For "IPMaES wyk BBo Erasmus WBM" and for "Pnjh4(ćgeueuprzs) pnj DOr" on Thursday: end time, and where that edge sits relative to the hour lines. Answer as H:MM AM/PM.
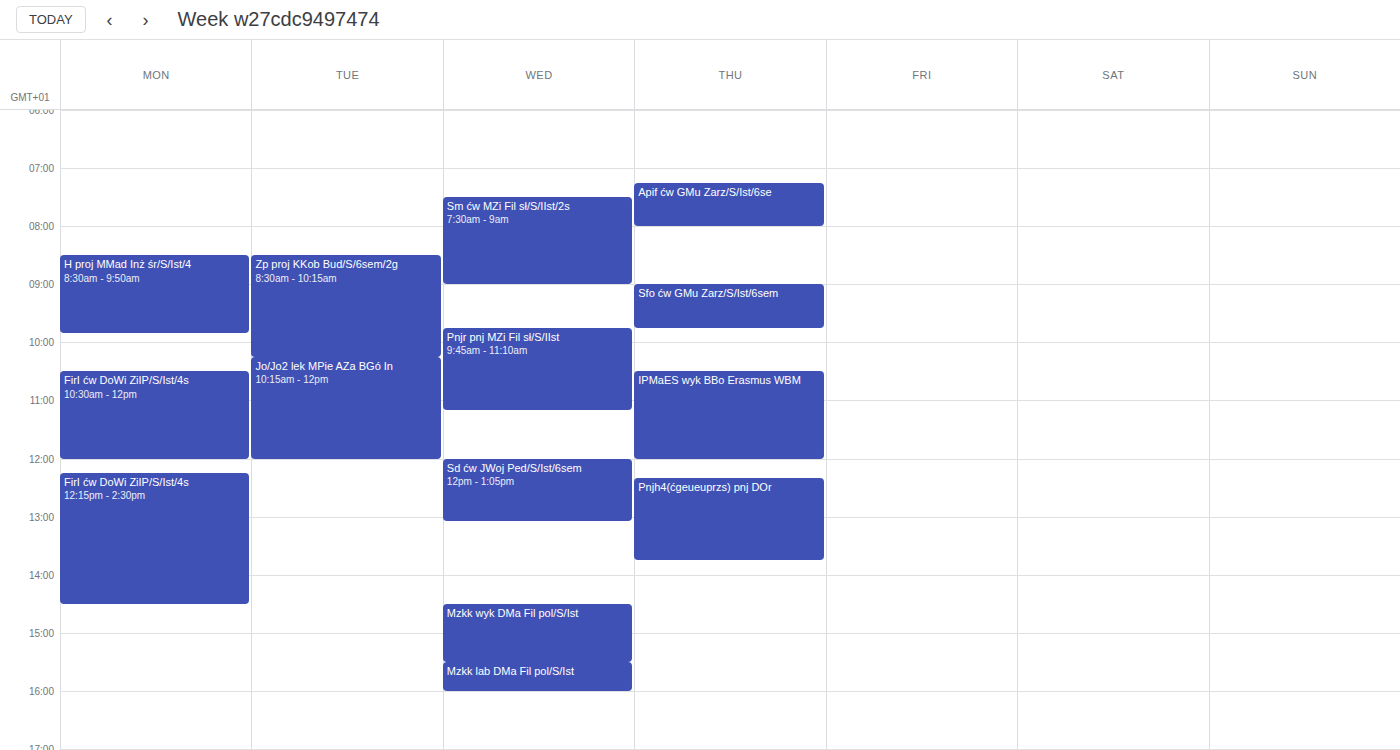
"IPMaES wyk BBo Erasmus WBM": 12:00 PM, exactly on the 12 PM line. "Pnjh4(ćgeueuprzs) pnj DOr": 1:45 PM, neither: three quarters of the way from the 1 PM line to the 2 PM line.